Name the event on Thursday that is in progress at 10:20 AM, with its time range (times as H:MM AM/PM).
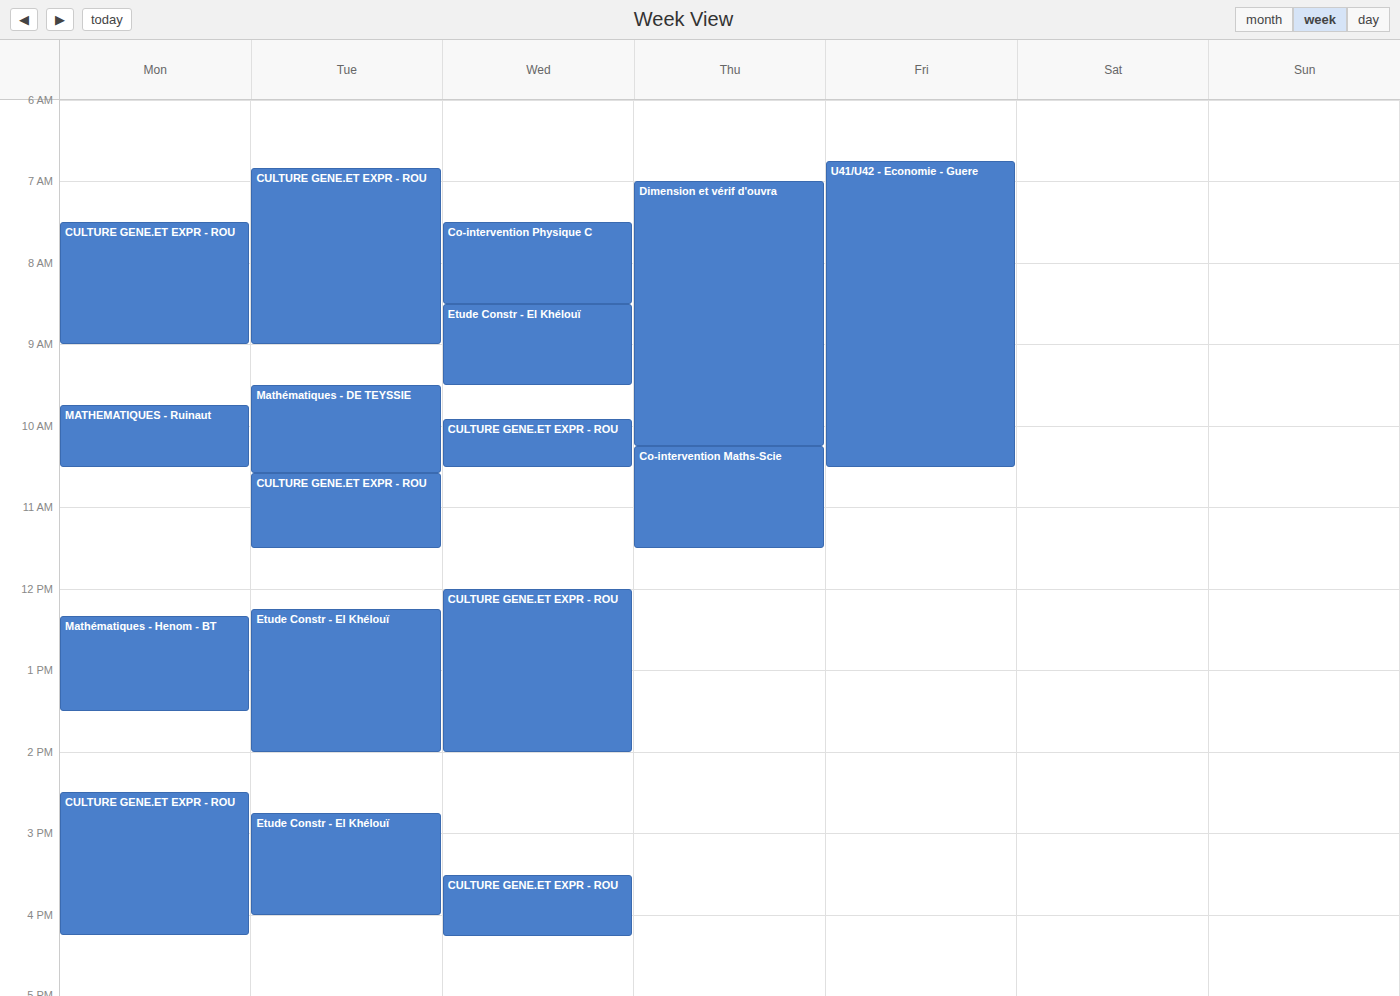
"Co-intervention Maths-Scie", 10:15 AM to 11:30 AM